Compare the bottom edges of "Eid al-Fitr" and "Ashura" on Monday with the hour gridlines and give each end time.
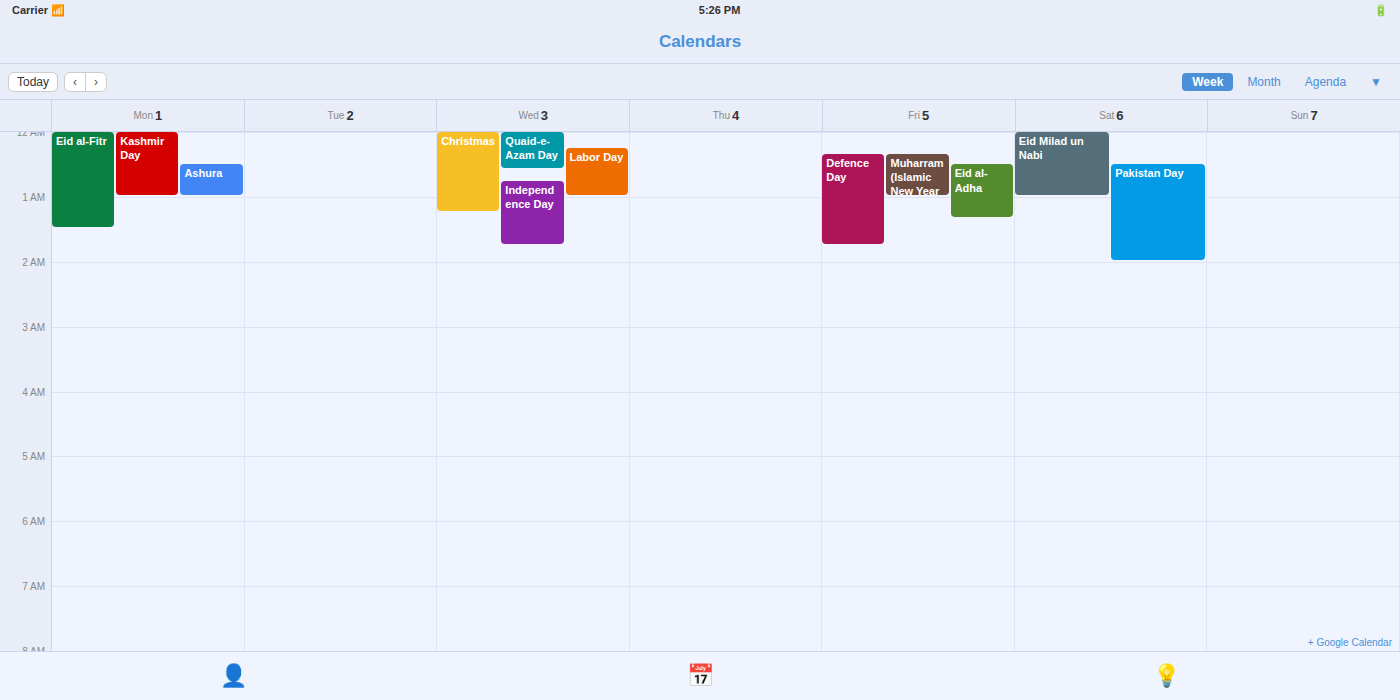
"Eid al-Fitr": 1:30 AM, halfway between the 1 AM and 2 AM lines. "Ashura": 1:00 AM, exactly on the 1 AM line.